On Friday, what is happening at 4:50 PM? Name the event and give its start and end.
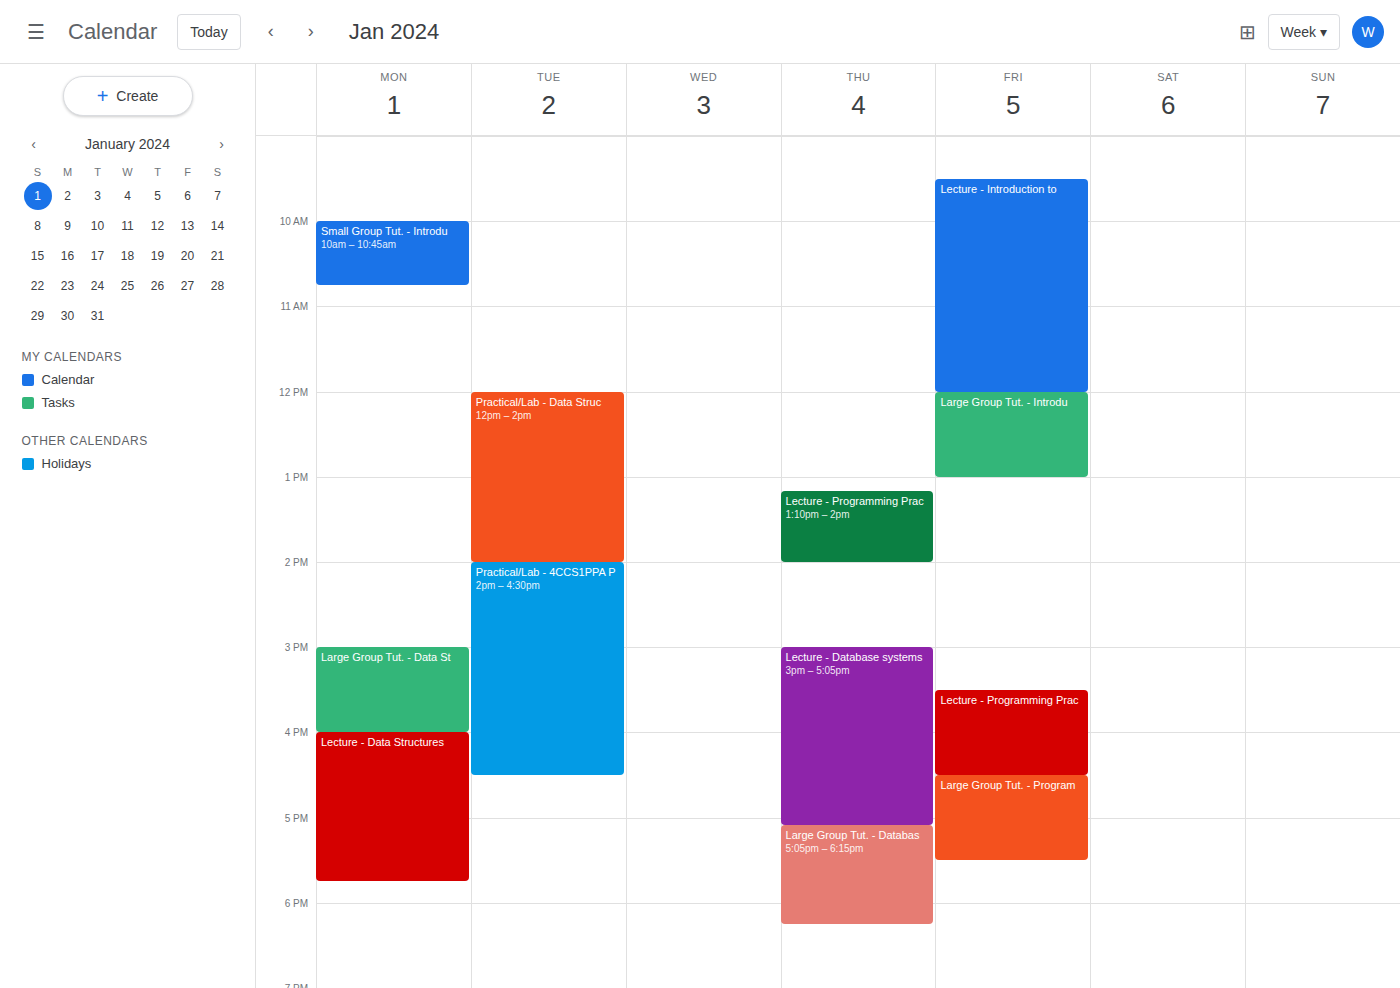
"Large Group Tut. - Program", 4:30 PM to 5:30 PM